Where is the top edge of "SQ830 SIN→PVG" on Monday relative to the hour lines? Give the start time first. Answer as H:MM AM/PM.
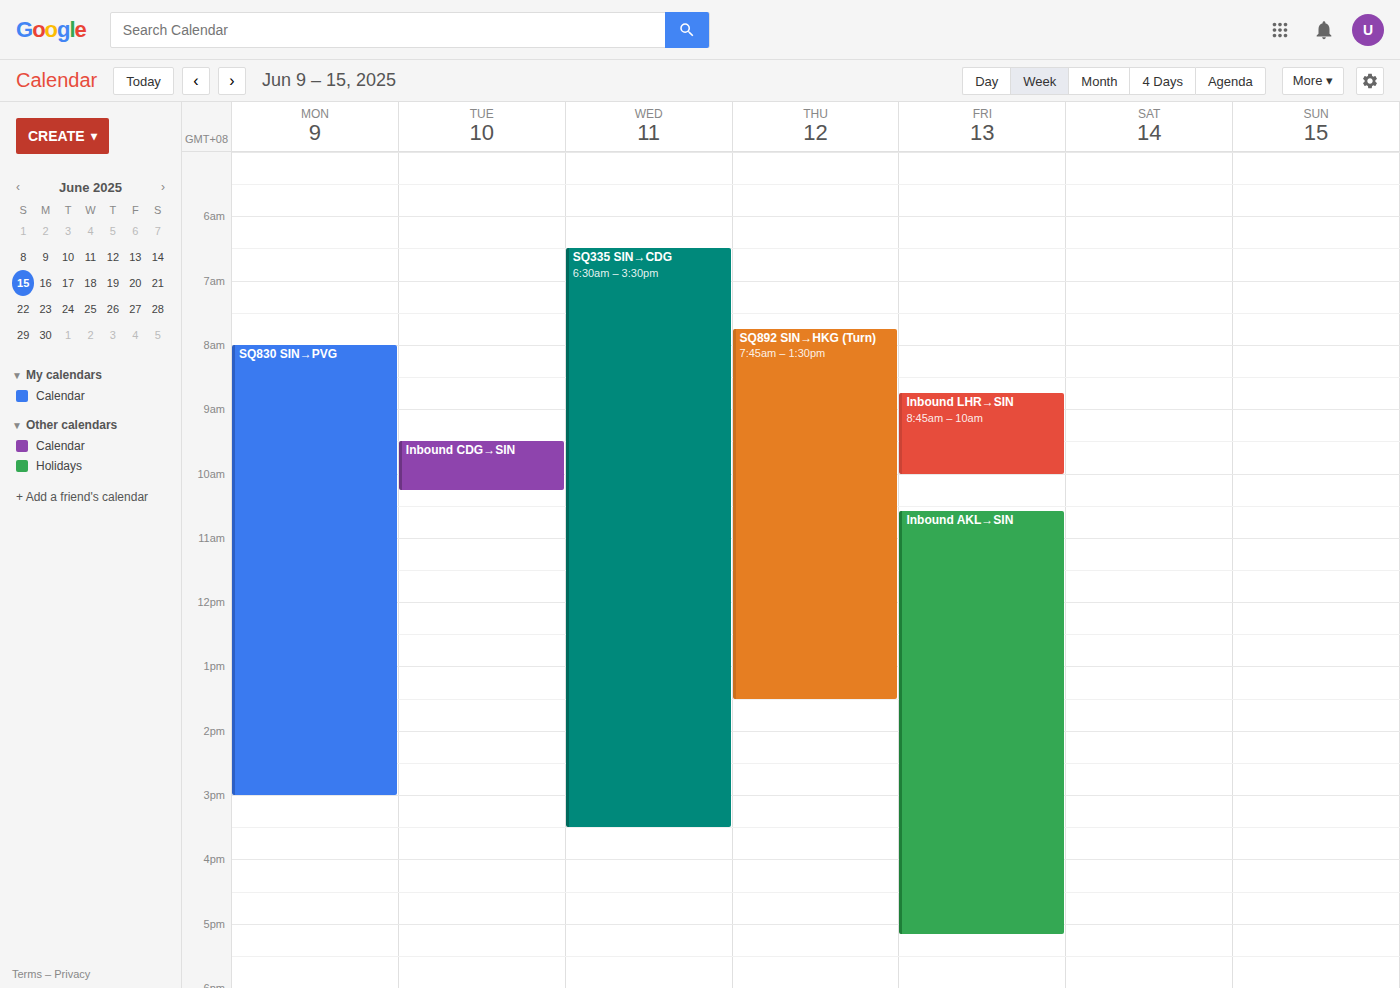
8:00 AM -- exactly on the 8 AM line.